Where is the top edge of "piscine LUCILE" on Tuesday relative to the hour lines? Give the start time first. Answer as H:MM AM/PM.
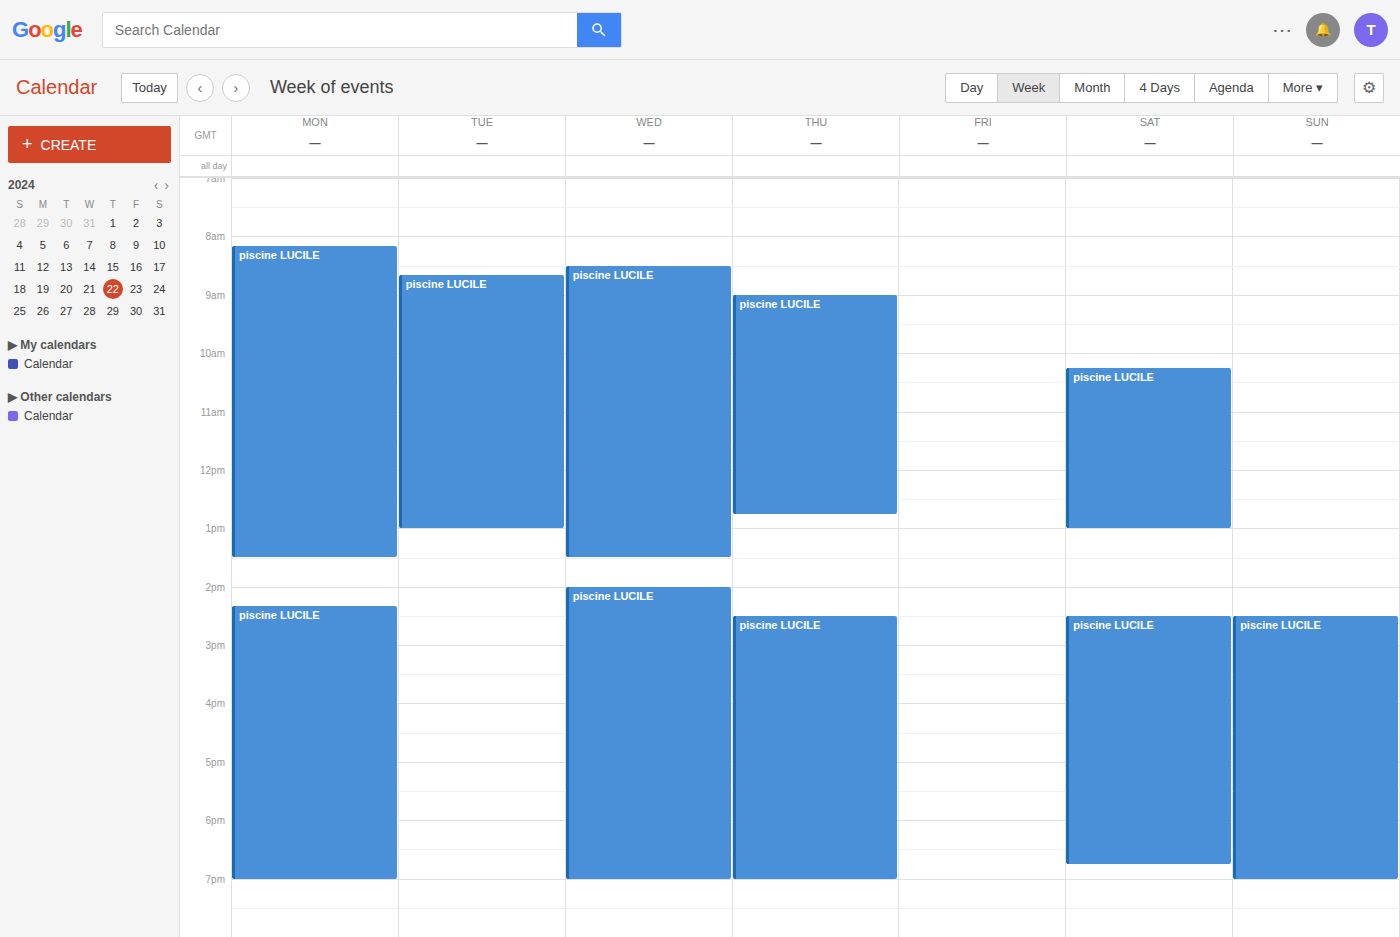
8:40 AM -- neither: 40 minutes below the 8 AM line and 20 minutes above the 9 AM line.